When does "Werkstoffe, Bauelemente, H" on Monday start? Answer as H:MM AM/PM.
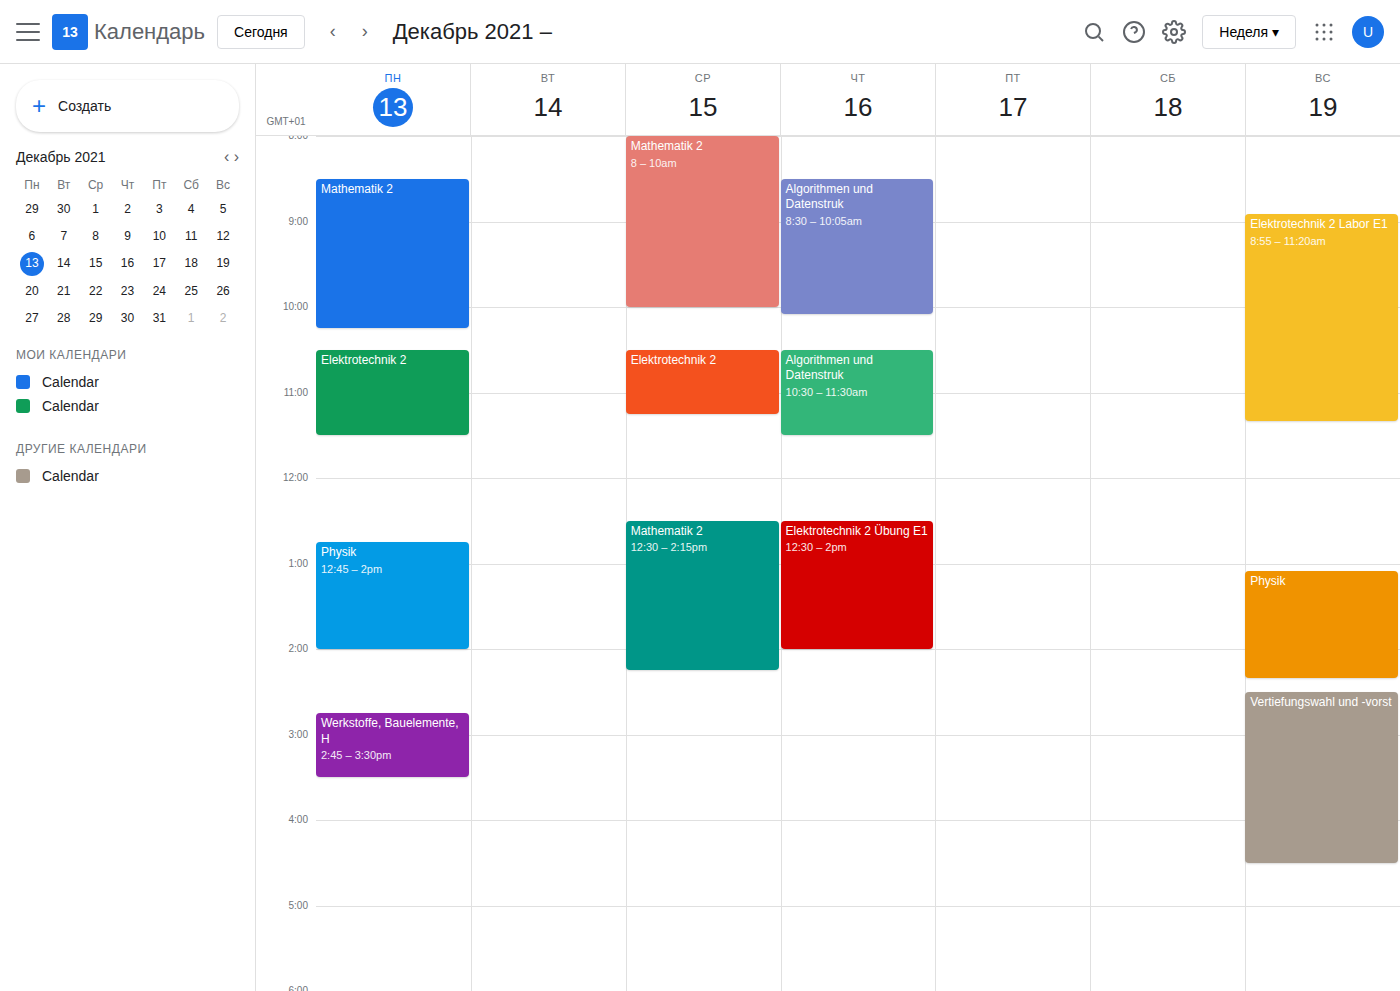
2:45 PM